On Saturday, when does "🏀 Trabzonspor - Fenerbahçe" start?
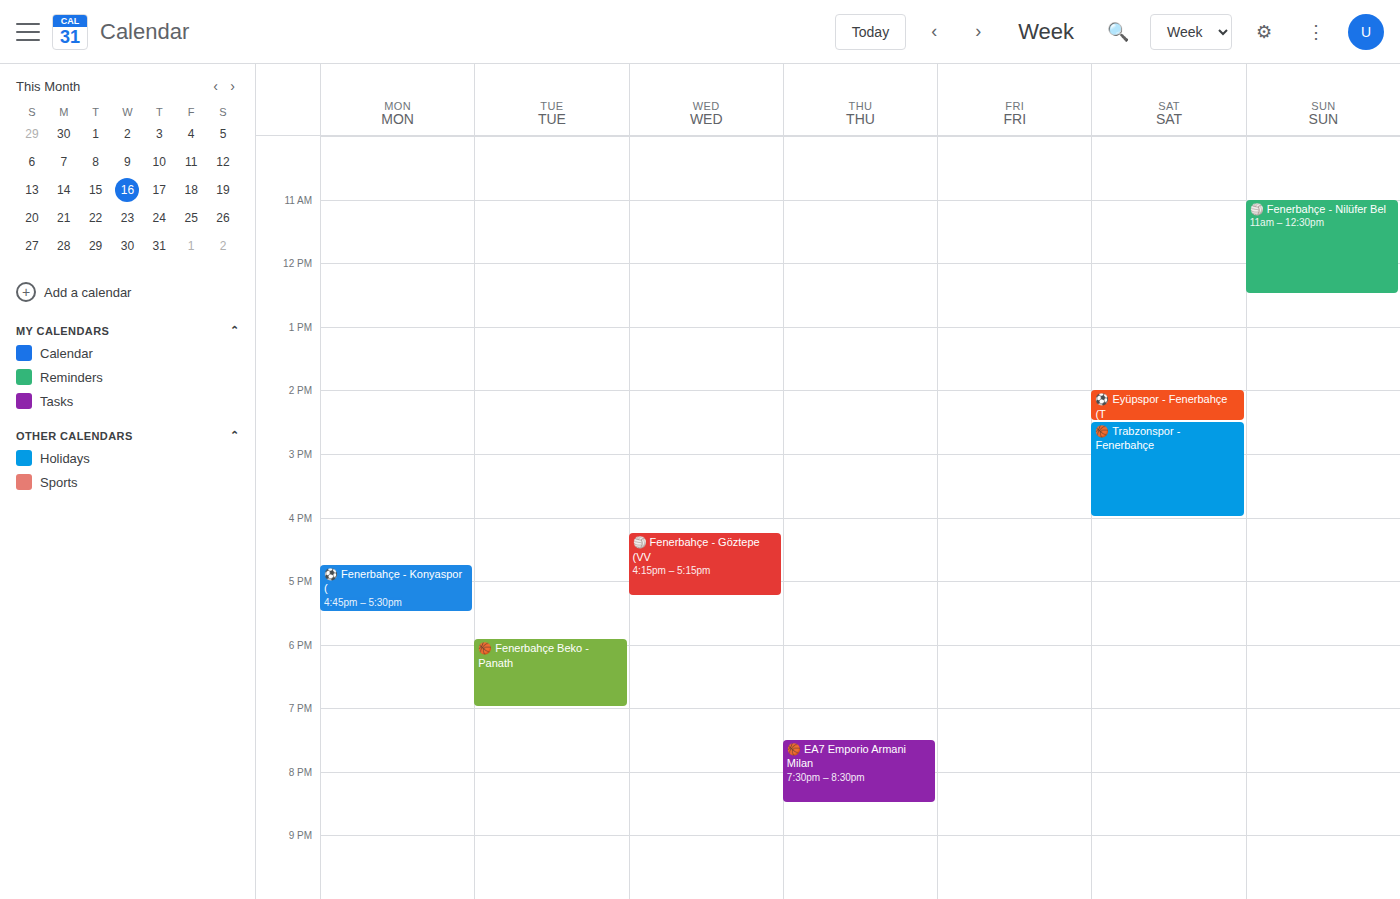
2:30 PM